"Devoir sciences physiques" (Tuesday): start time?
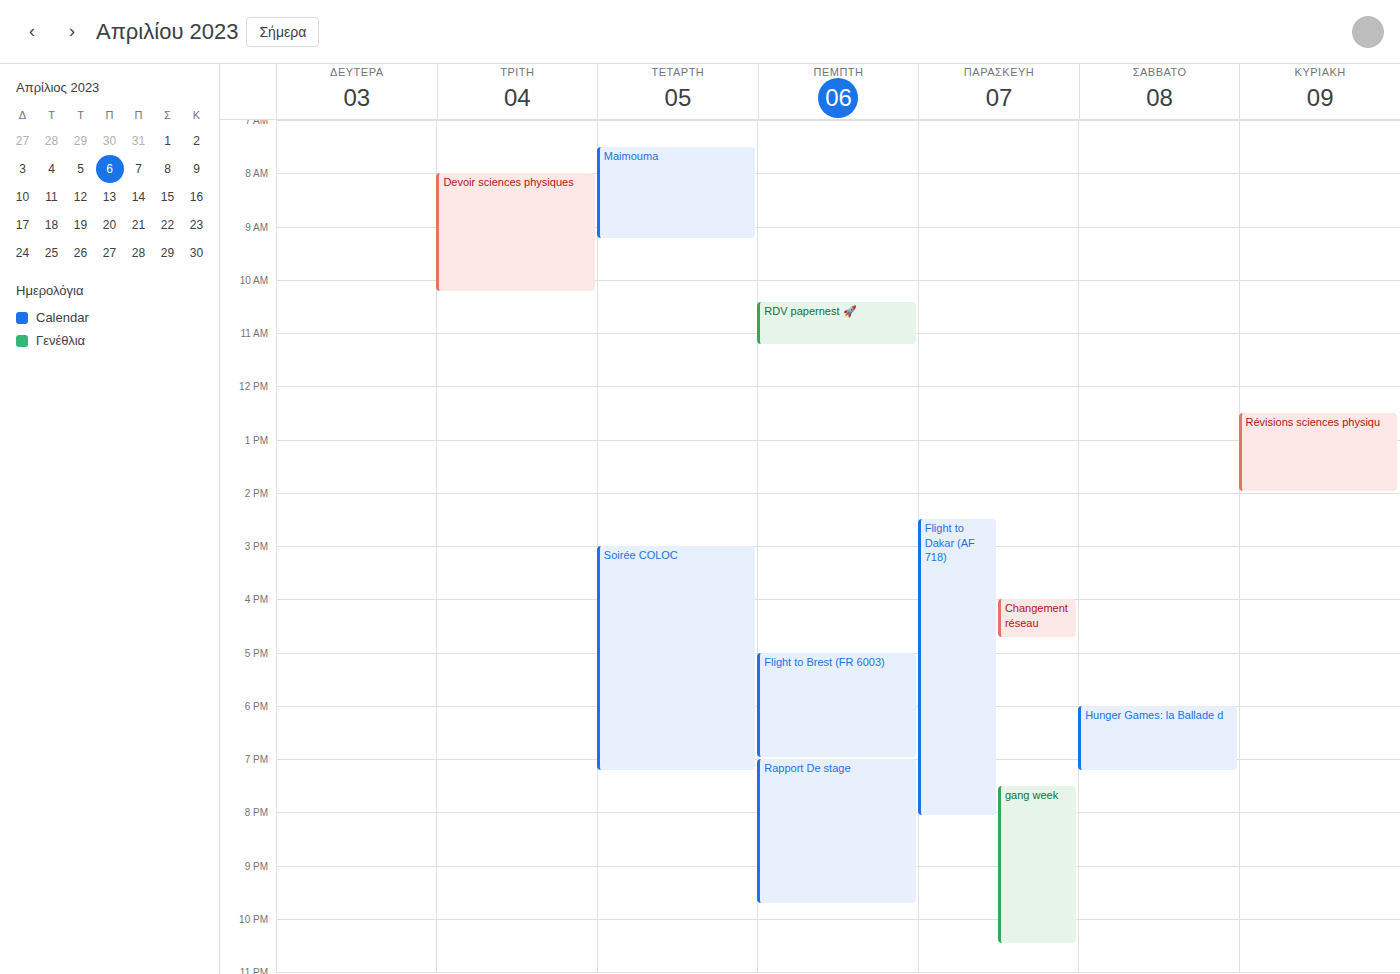
8:00 AM